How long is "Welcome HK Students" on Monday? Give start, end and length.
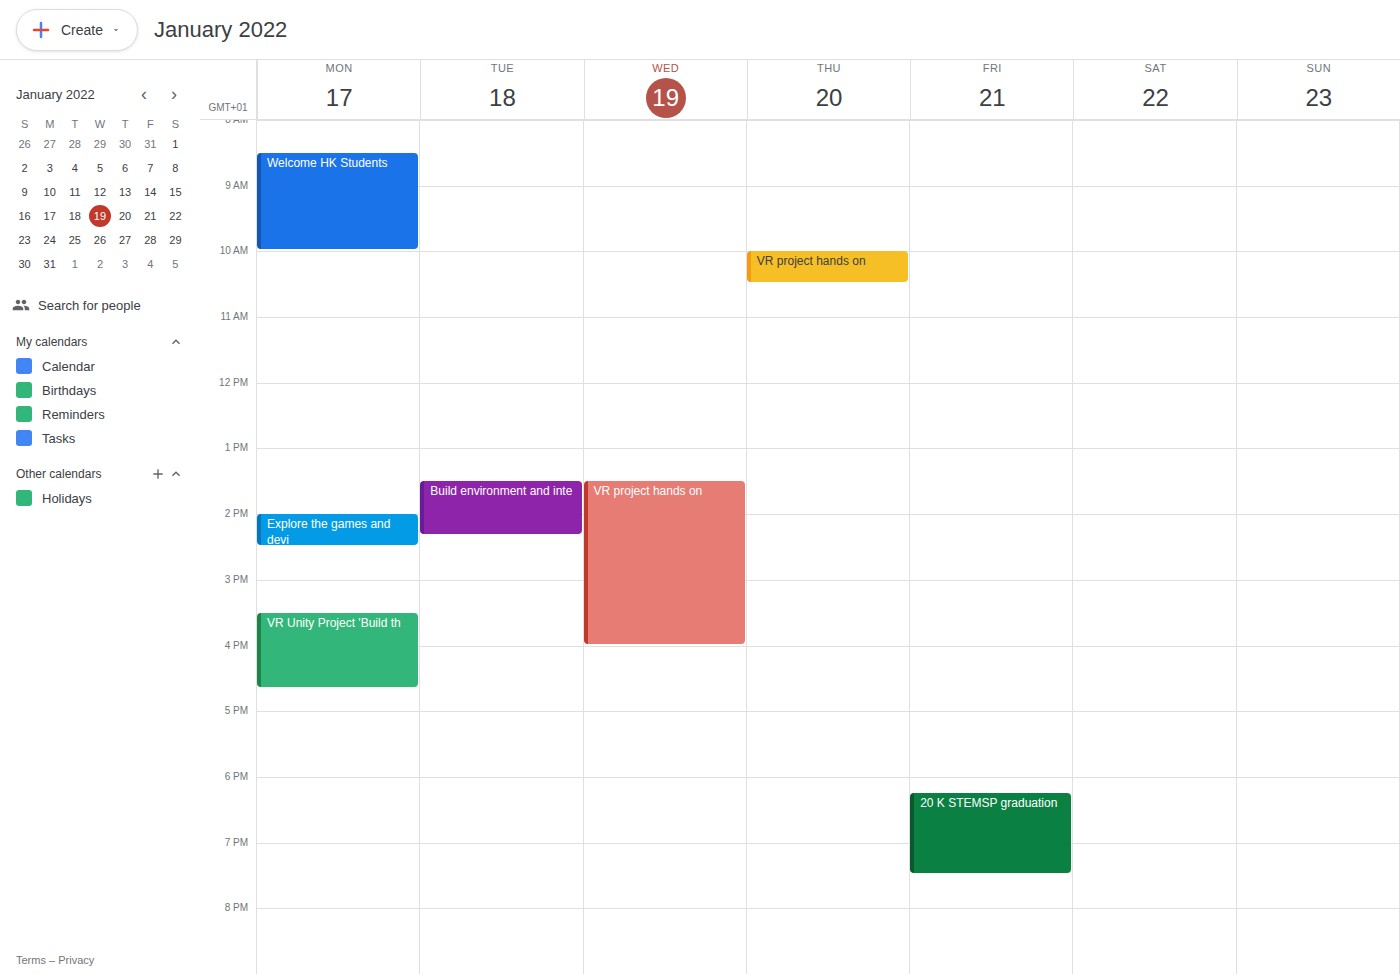
8:30 AM to 10:00 AM, 1 hour 30 minutes